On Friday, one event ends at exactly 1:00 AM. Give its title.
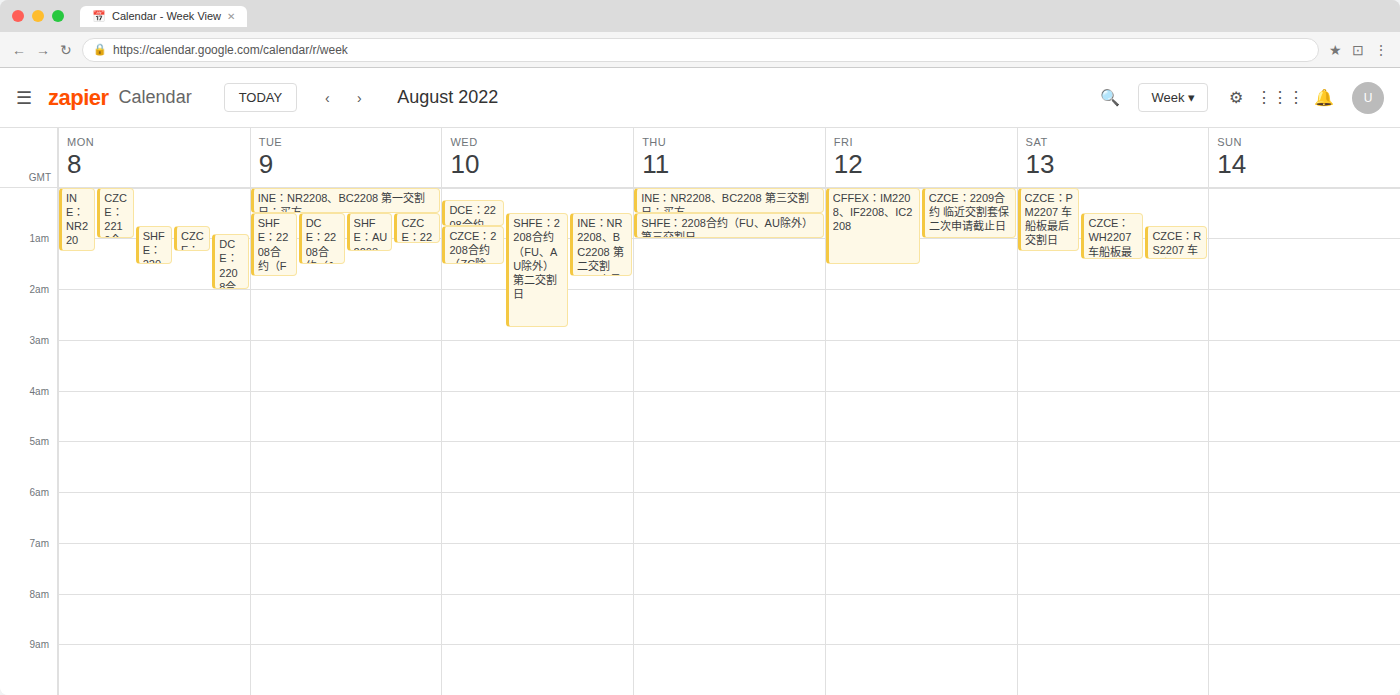
"CZCE：2209合约 临近交割套保二次申请截止日"